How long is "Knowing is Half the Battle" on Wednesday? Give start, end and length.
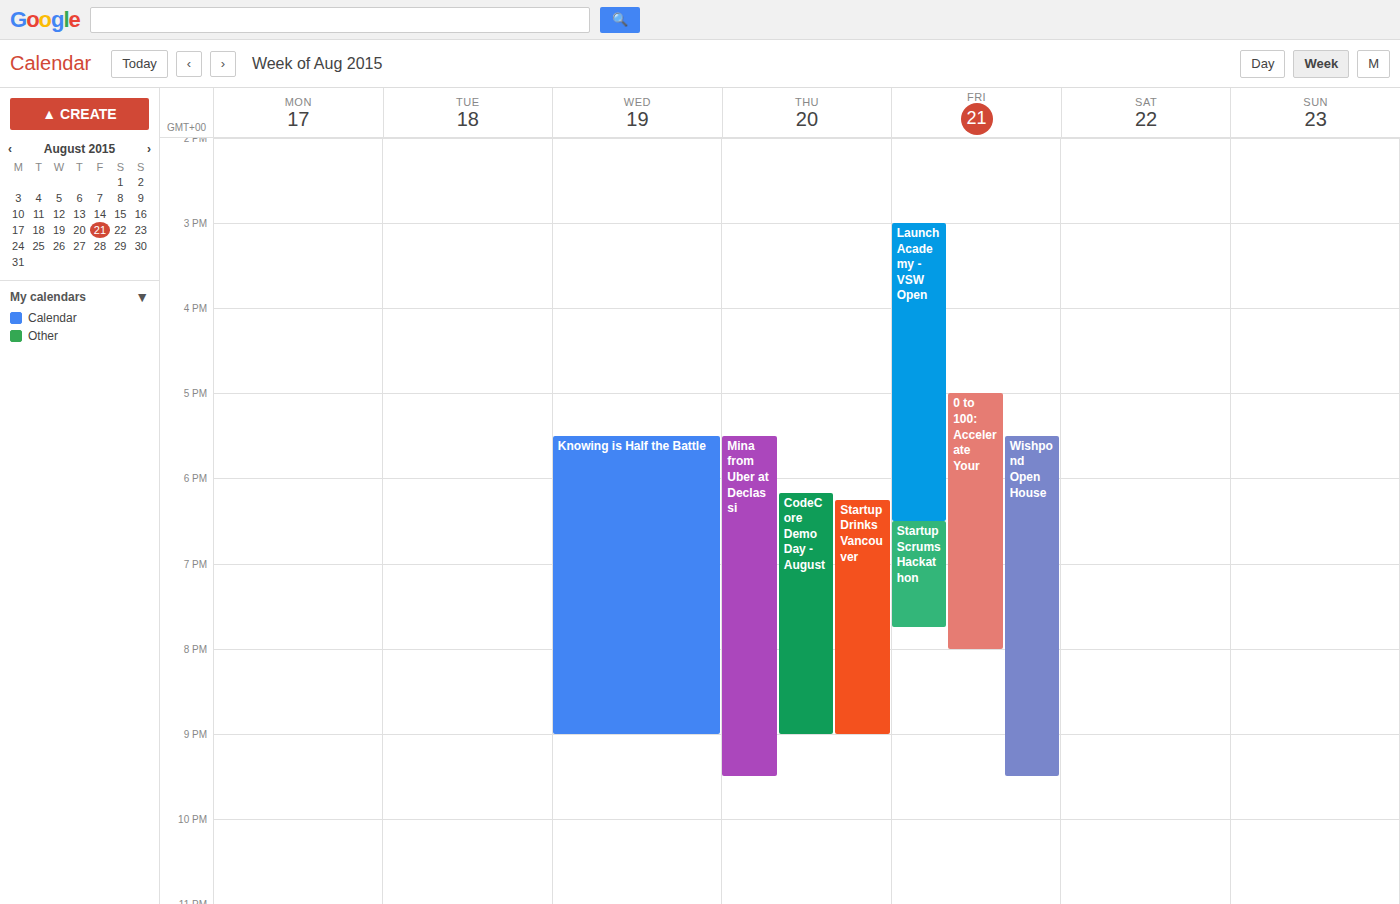
17:30 to 21:00, 3 hours 30 minutes